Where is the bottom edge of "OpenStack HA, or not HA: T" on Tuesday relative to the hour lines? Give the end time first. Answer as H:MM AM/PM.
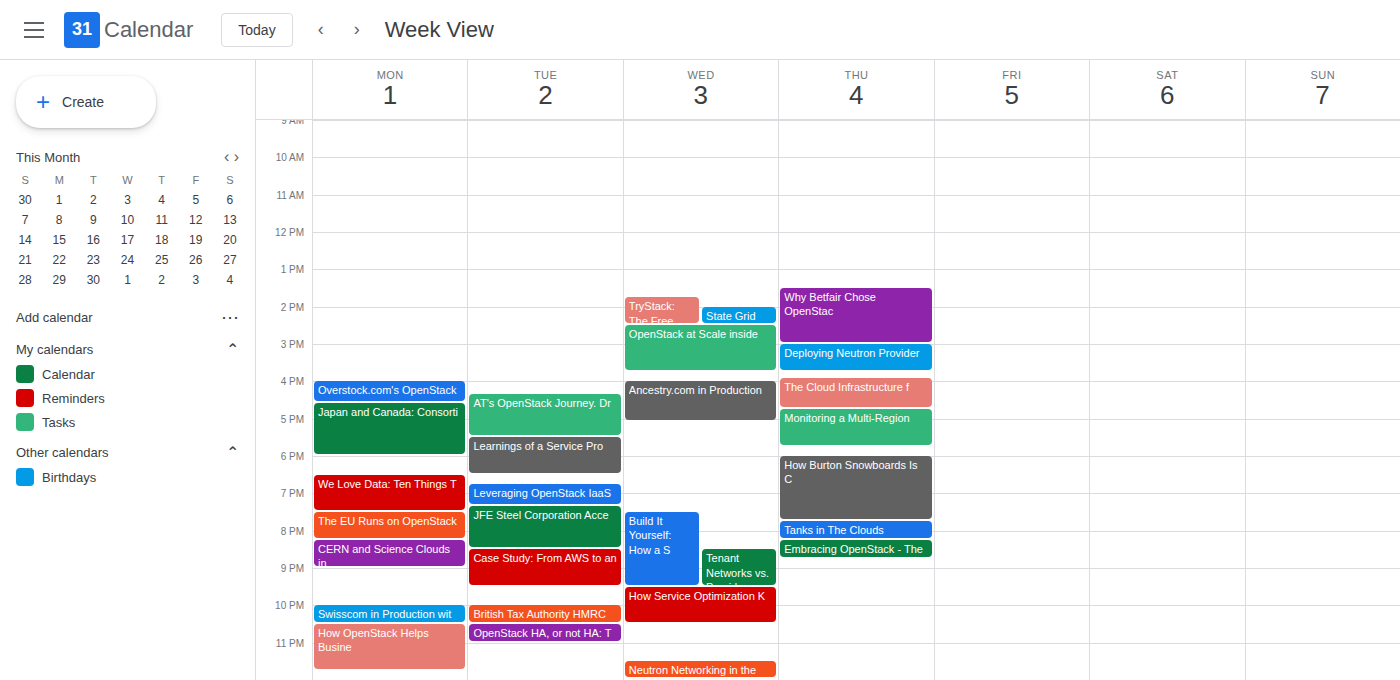
11:00 PM -- exactly on the 11 PM line.